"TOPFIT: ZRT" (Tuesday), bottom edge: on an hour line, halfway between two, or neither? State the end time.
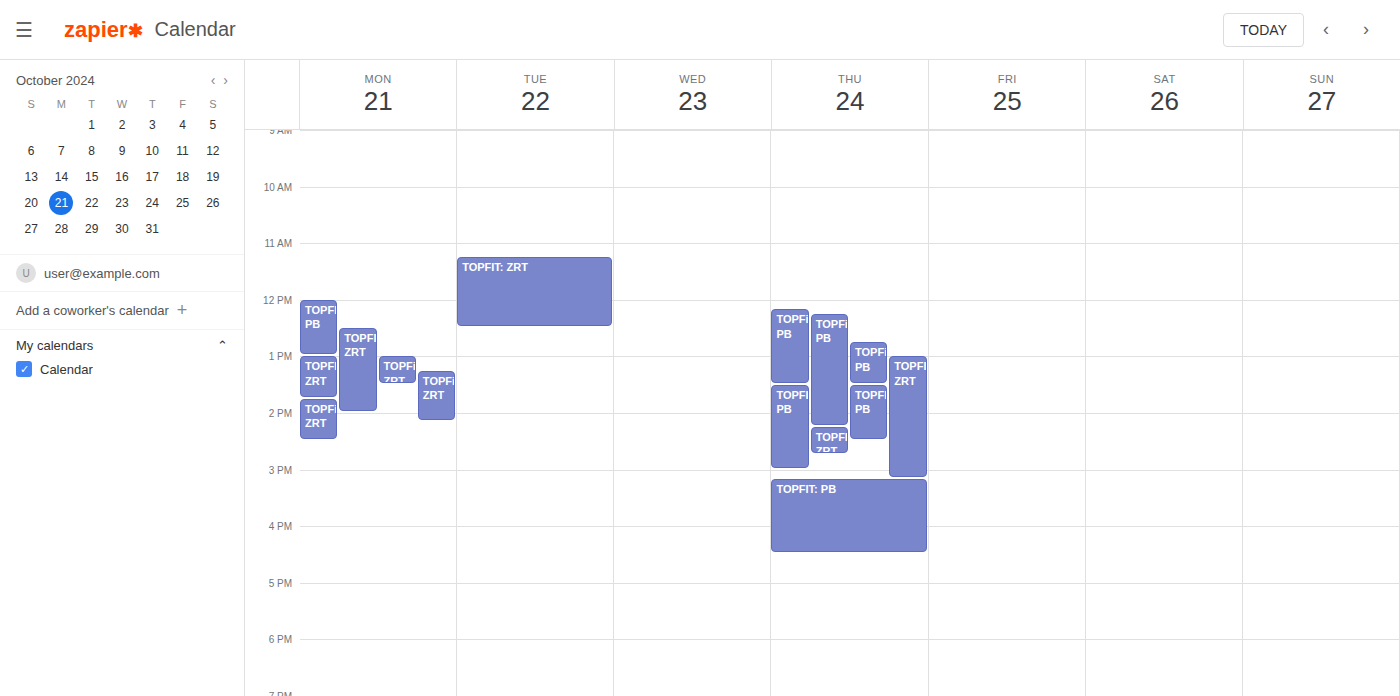
12:30 -- halfway between the 12:00 and 13:00 lines.